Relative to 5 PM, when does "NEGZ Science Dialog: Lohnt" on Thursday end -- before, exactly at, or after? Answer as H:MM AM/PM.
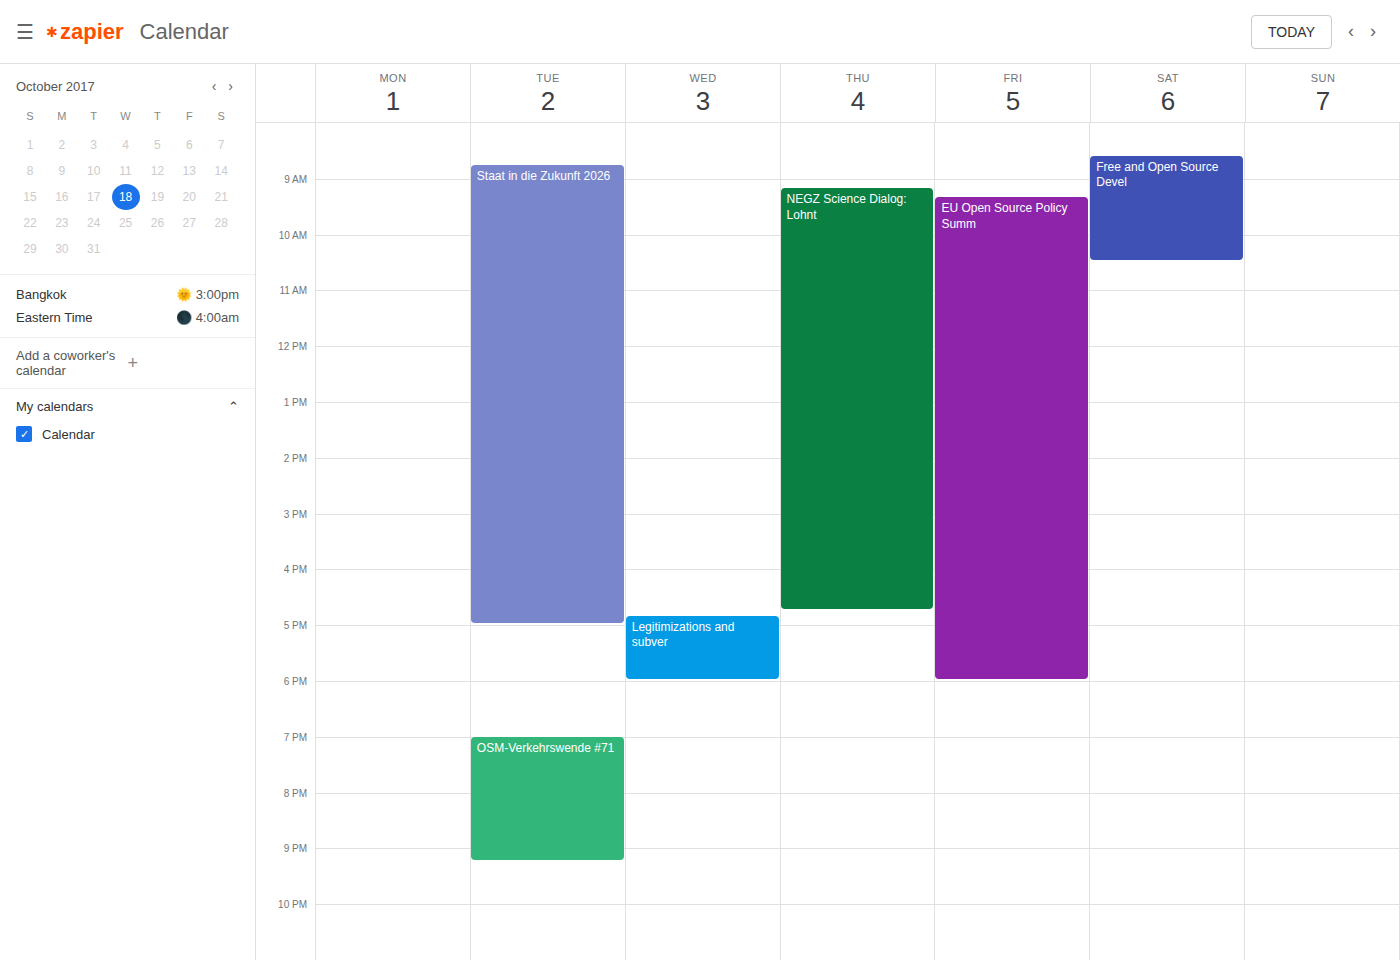
4:45 PM -- before 5 PM, 15 minutes above the 5 PM line.